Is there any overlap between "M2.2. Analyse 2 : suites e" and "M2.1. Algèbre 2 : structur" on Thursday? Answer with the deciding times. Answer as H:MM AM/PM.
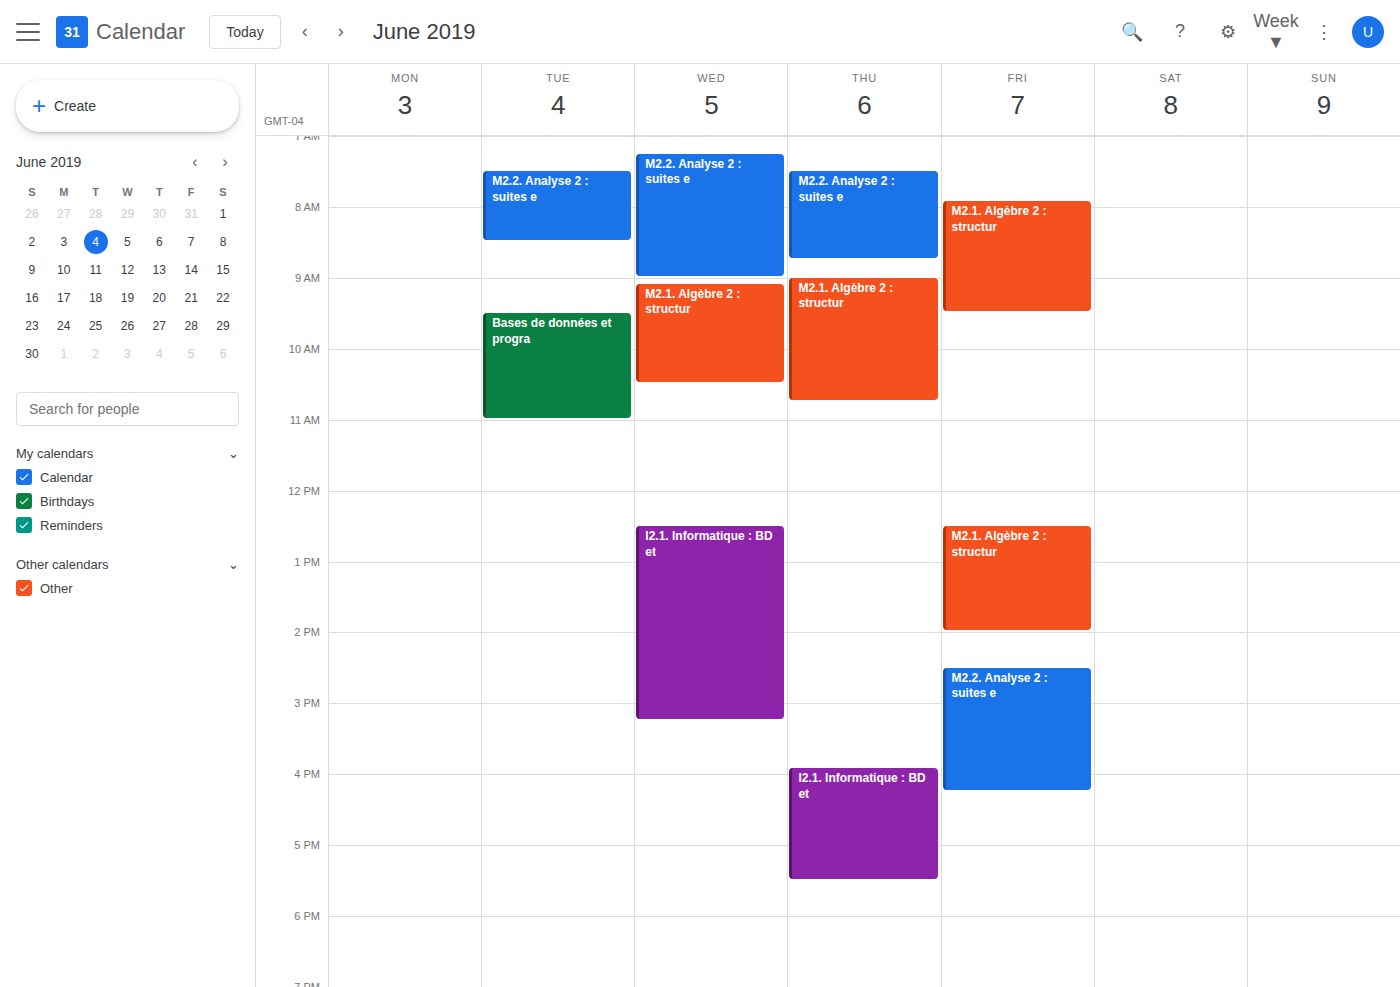
"M2.2. Analyse 2 : suites e" ends at 8:45 AM and "M2.1. Algèbre 2 : structur" starts at 9:00 AM -- no overlap.